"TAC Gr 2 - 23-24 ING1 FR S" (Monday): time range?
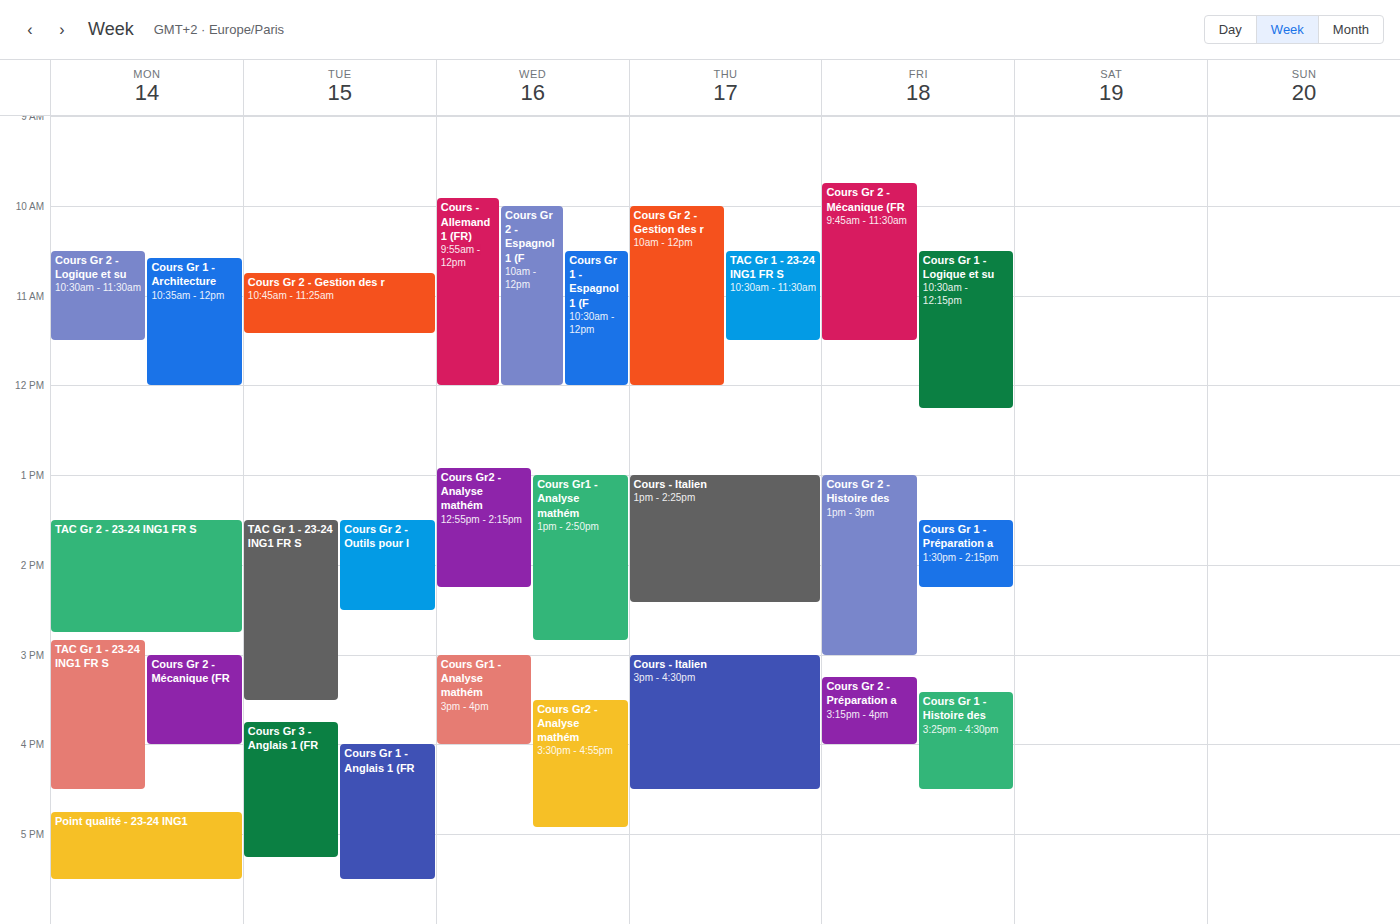
1:30 PM to 2:45 PM